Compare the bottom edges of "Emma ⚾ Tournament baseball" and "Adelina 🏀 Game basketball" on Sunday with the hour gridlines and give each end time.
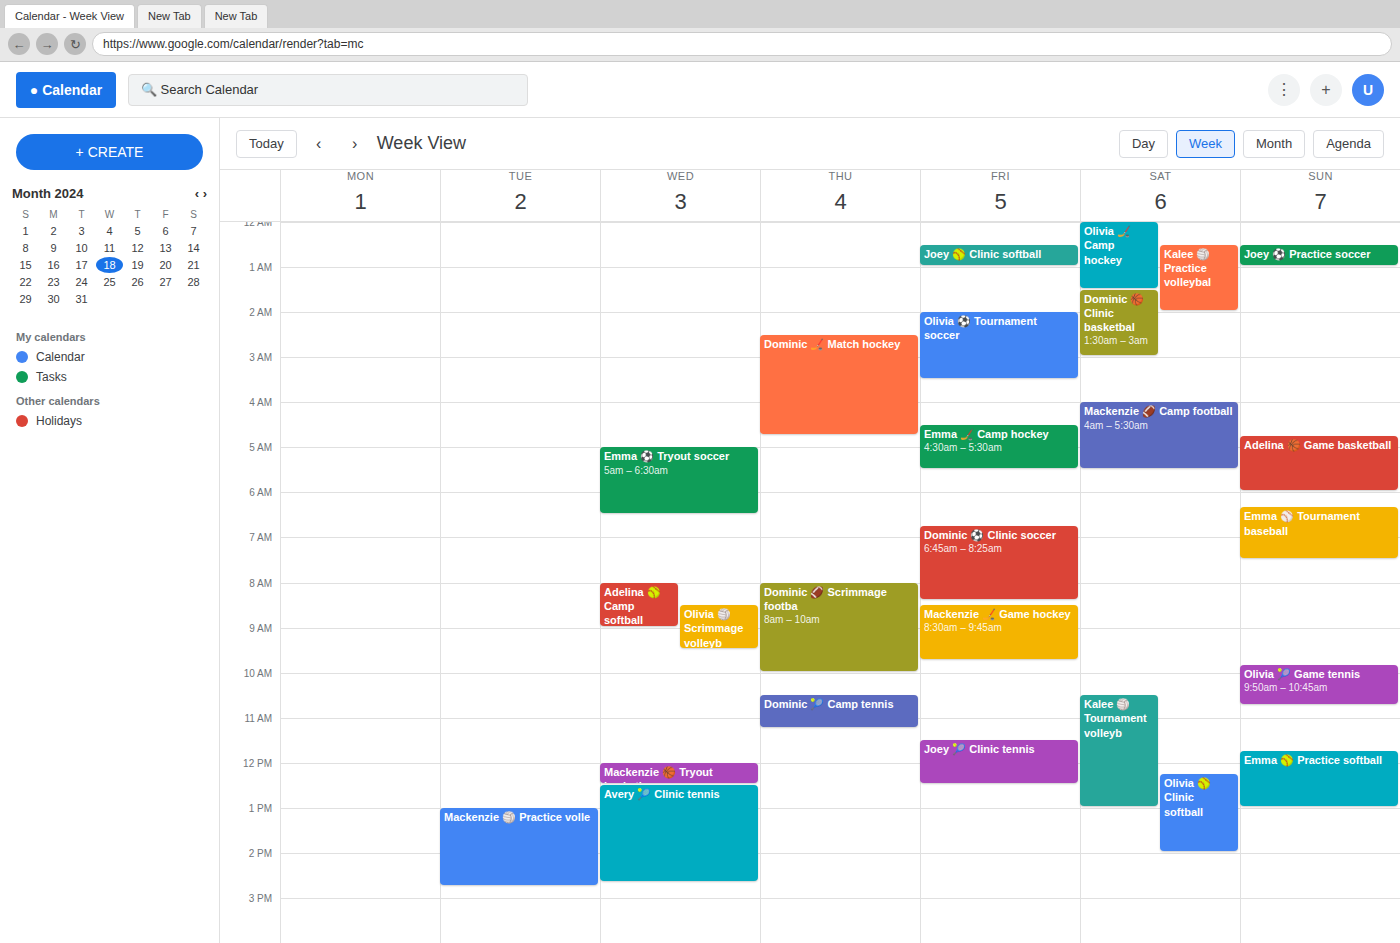
"Emma ⚾ Tournament baseball": 7:30 AM, halfway between the 7 AM and 8 AM lines. "Adelina 🏀 Game basketball": 6:00 AM, exactly on the 6 AM line.